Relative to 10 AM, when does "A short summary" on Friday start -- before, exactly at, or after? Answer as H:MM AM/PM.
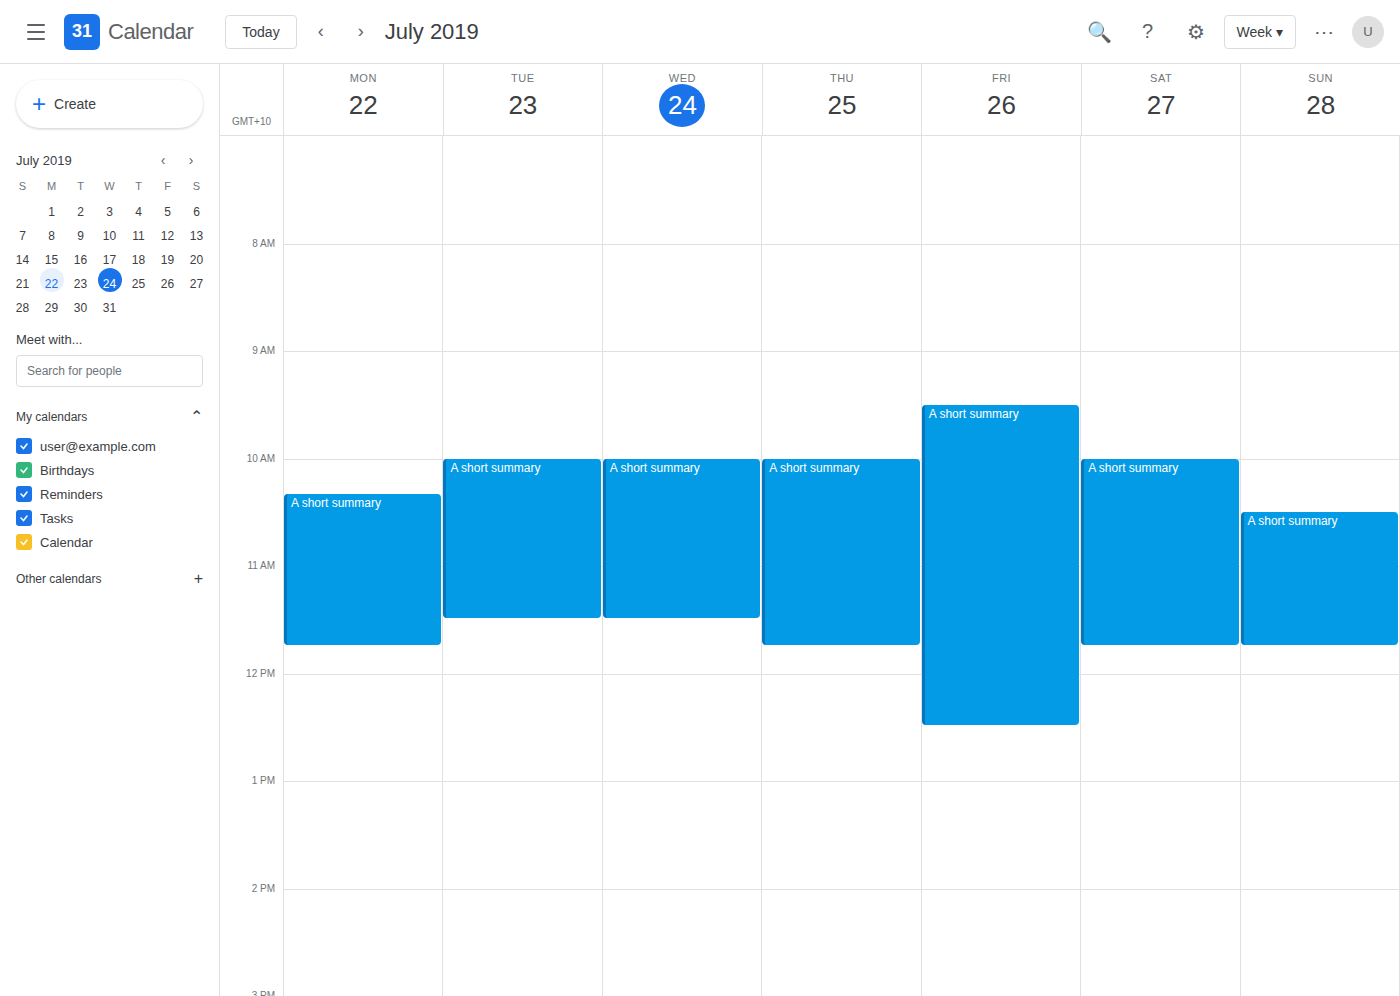
9:30 AM -- before 10 AM, 30 minutes above the 10 AM line.